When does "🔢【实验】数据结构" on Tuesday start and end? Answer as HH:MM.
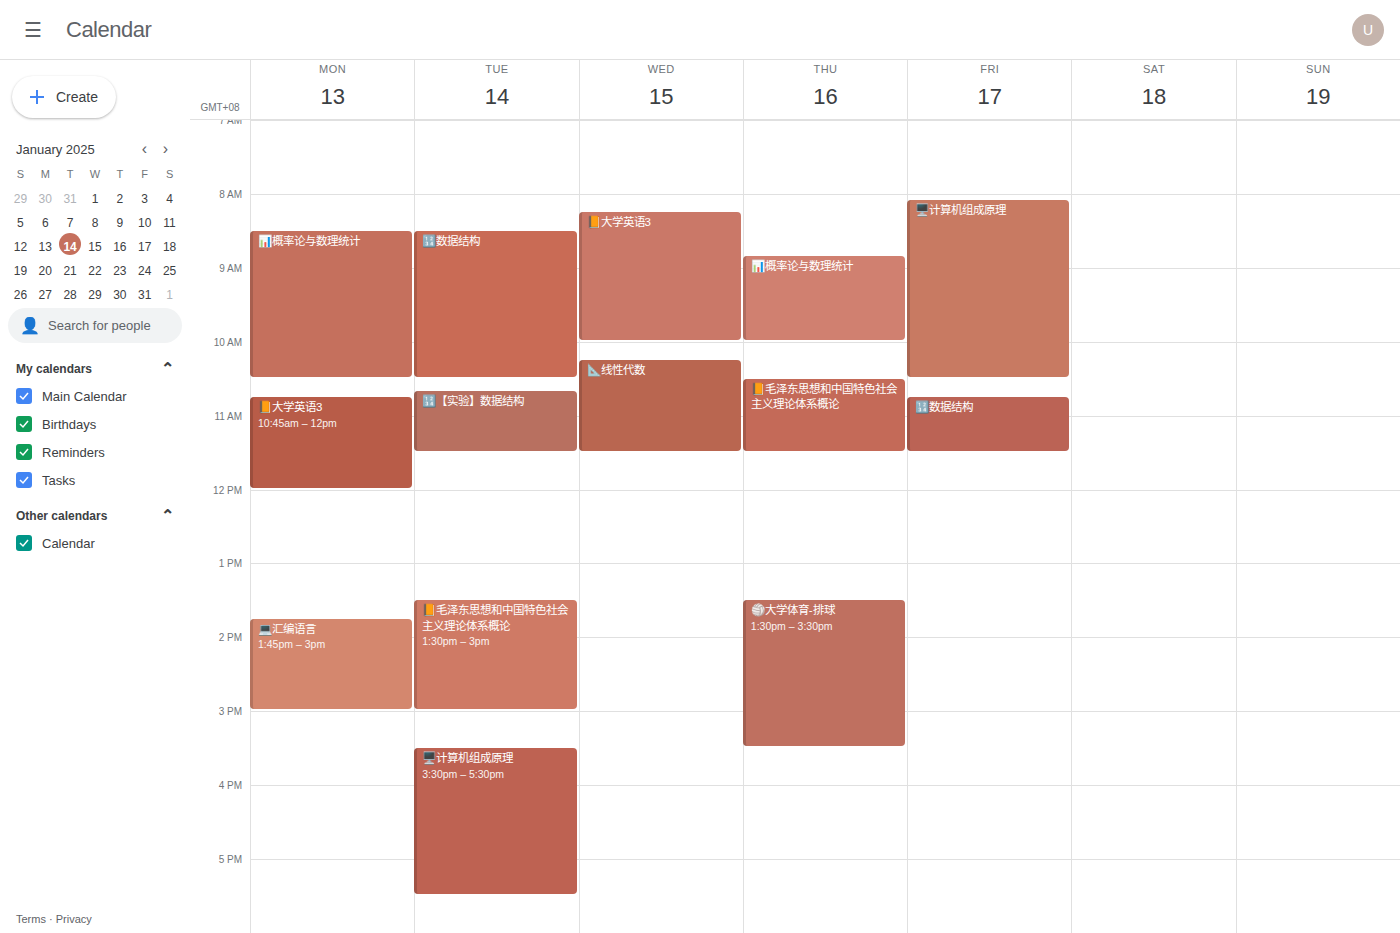
10:40 to 11:30